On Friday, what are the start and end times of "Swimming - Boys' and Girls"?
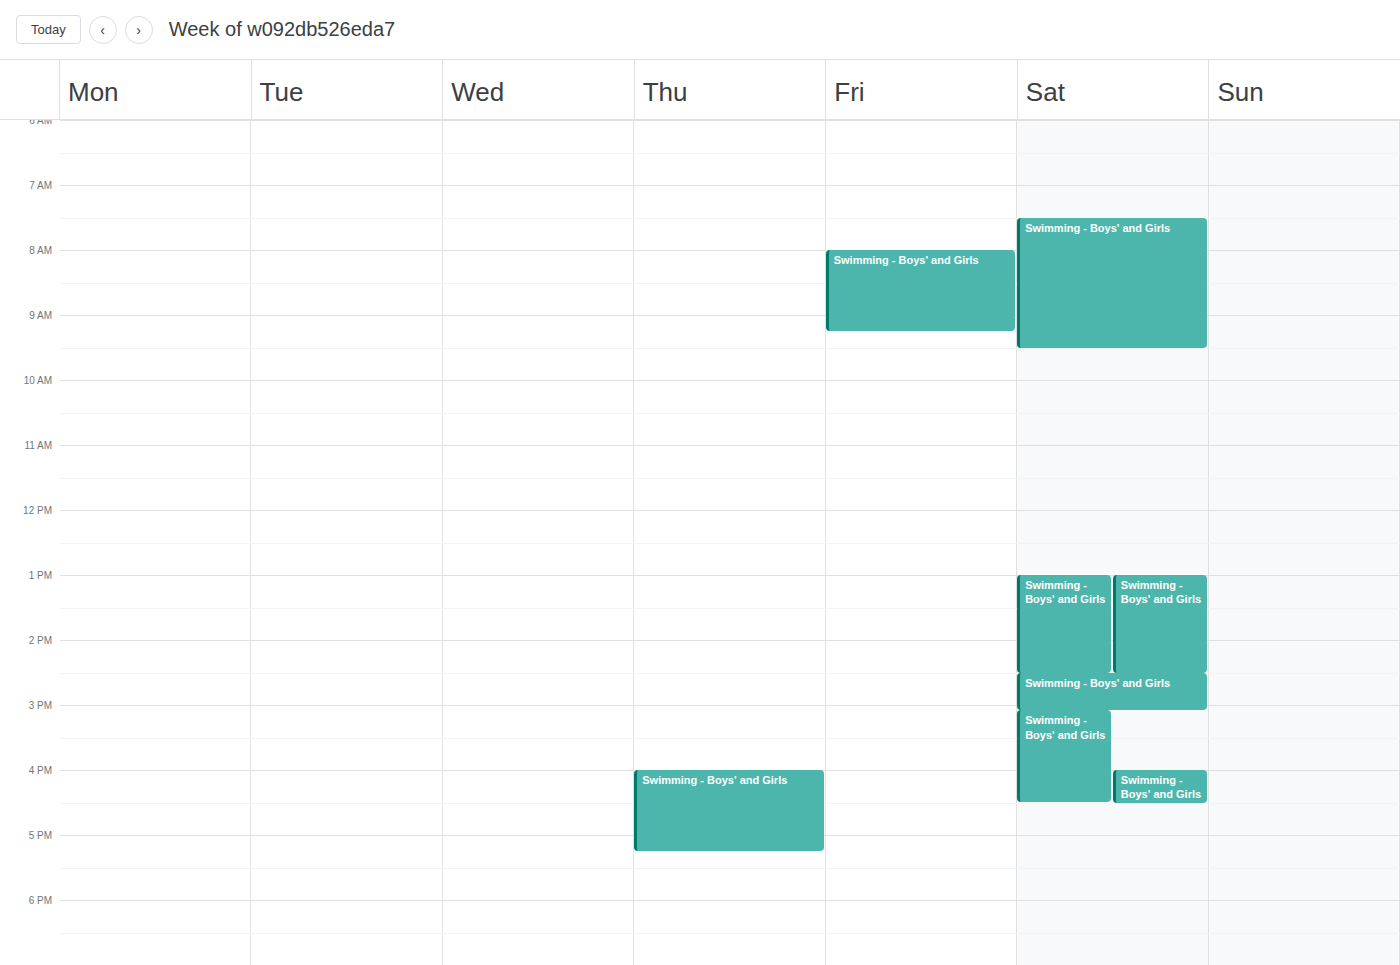
8:00 AM to 9:15 AM